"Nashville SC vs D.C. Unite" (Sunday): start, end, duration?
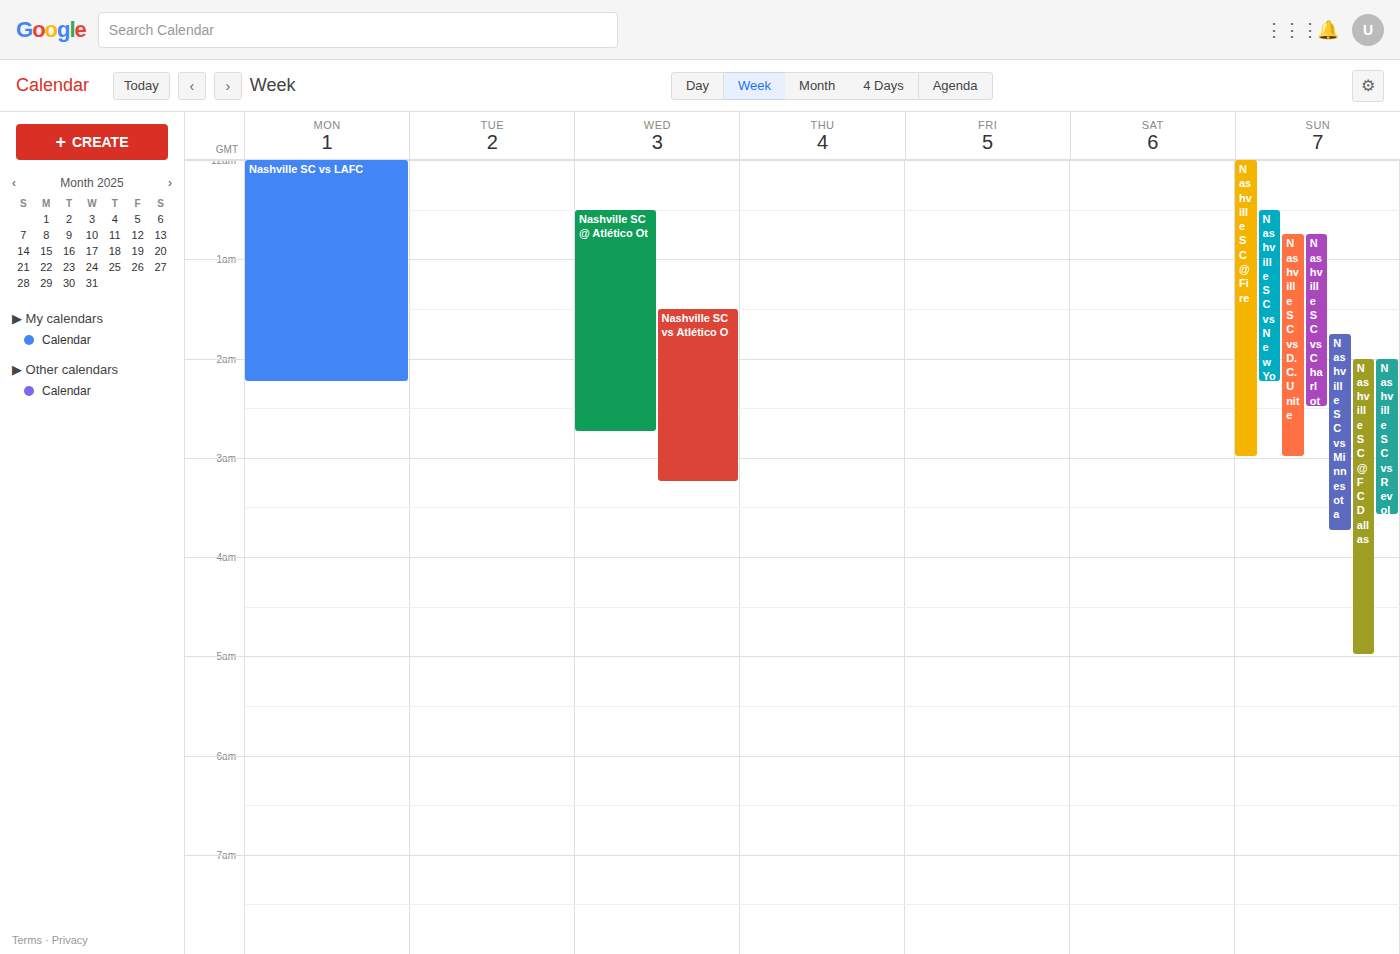
12:45 AM to 3:00 AM, 2 hours 15 minutes